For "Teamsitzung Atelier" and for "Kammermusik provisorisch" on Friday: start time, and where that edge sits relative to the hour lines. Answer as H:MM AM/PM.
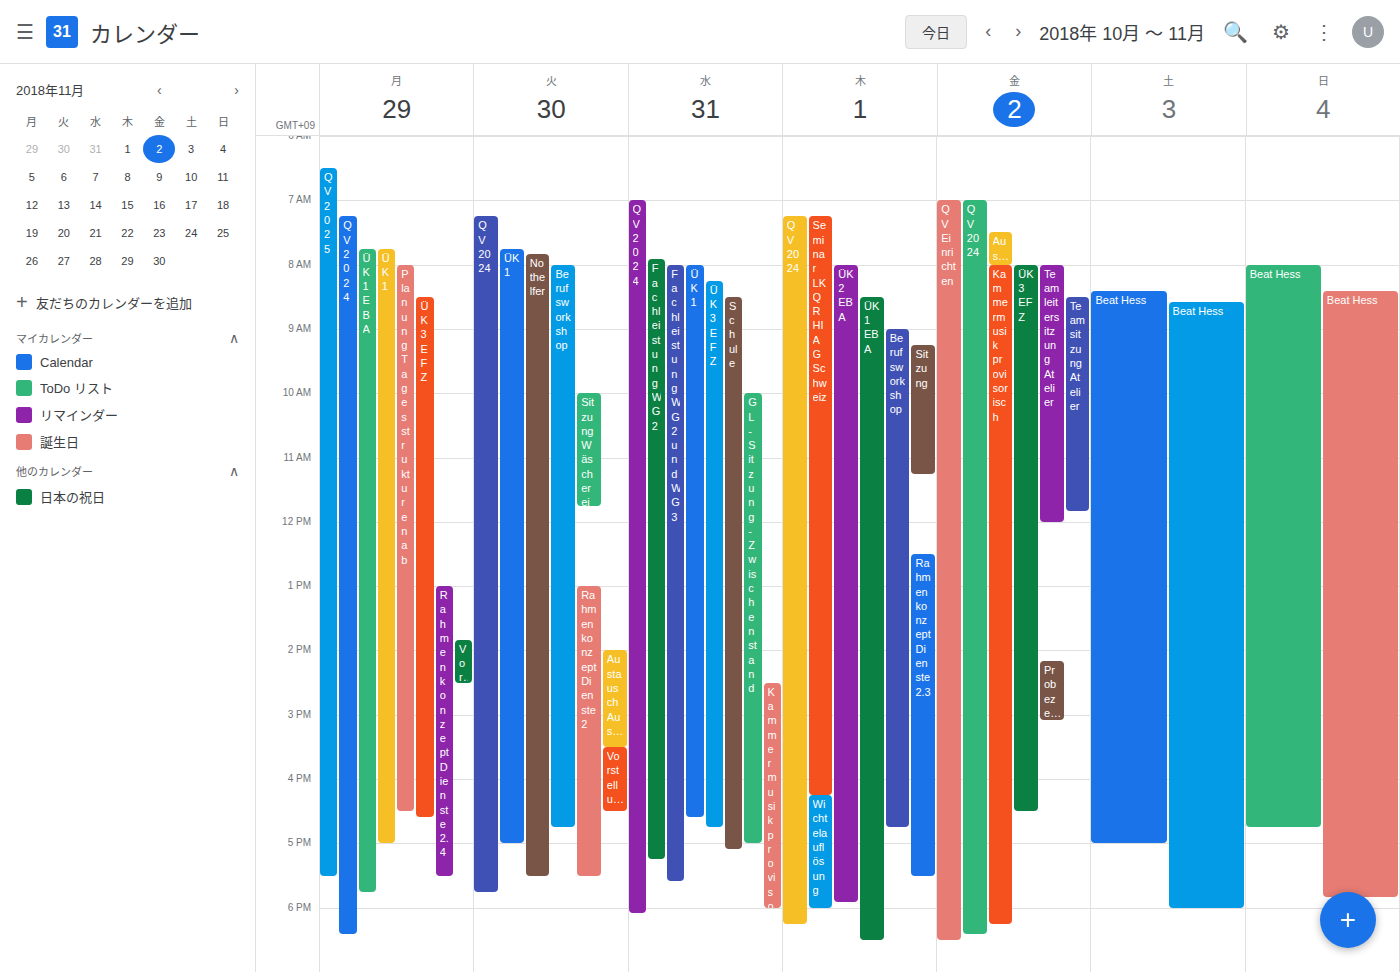
"Teamsitzung Atelier": 8:30 AM, halfway between the 8 AM and 9 AM lines. "Kammermusik provisorisch": 8:00 AM, exactly on the 8 AM line.